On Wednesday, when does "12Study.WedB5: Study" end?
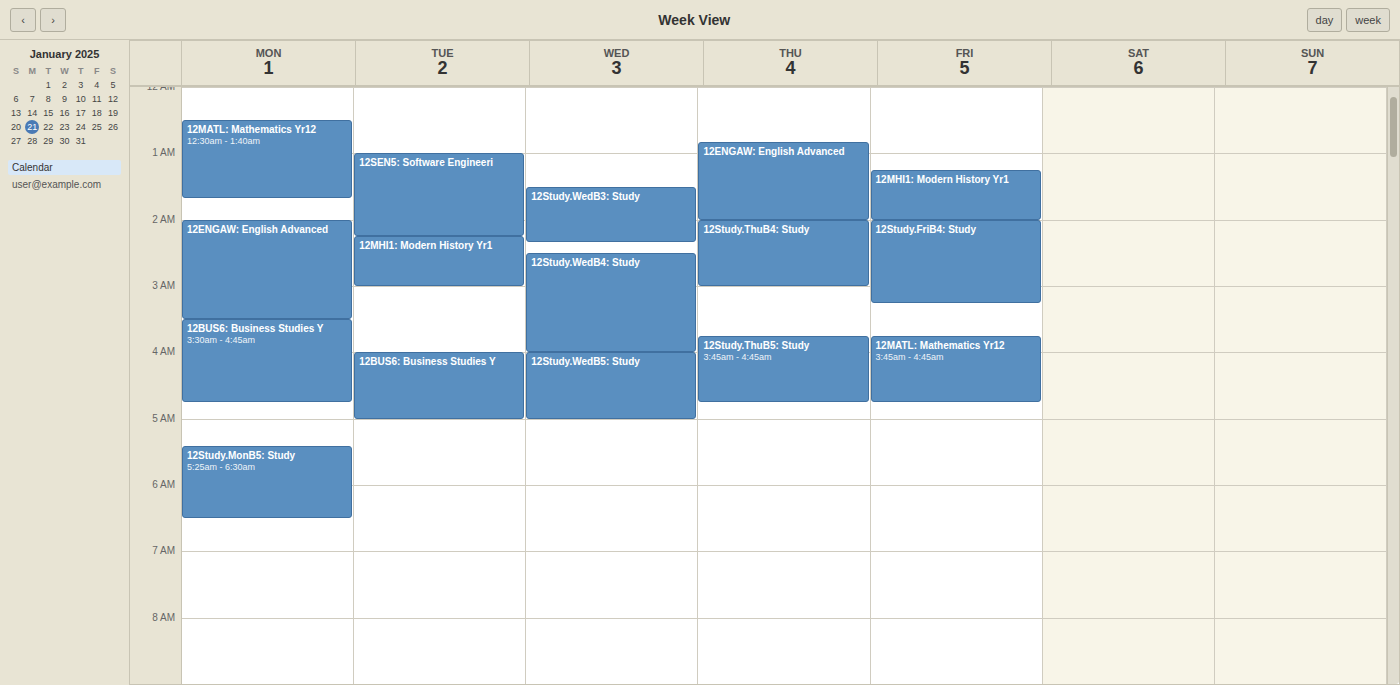
5:00 AM